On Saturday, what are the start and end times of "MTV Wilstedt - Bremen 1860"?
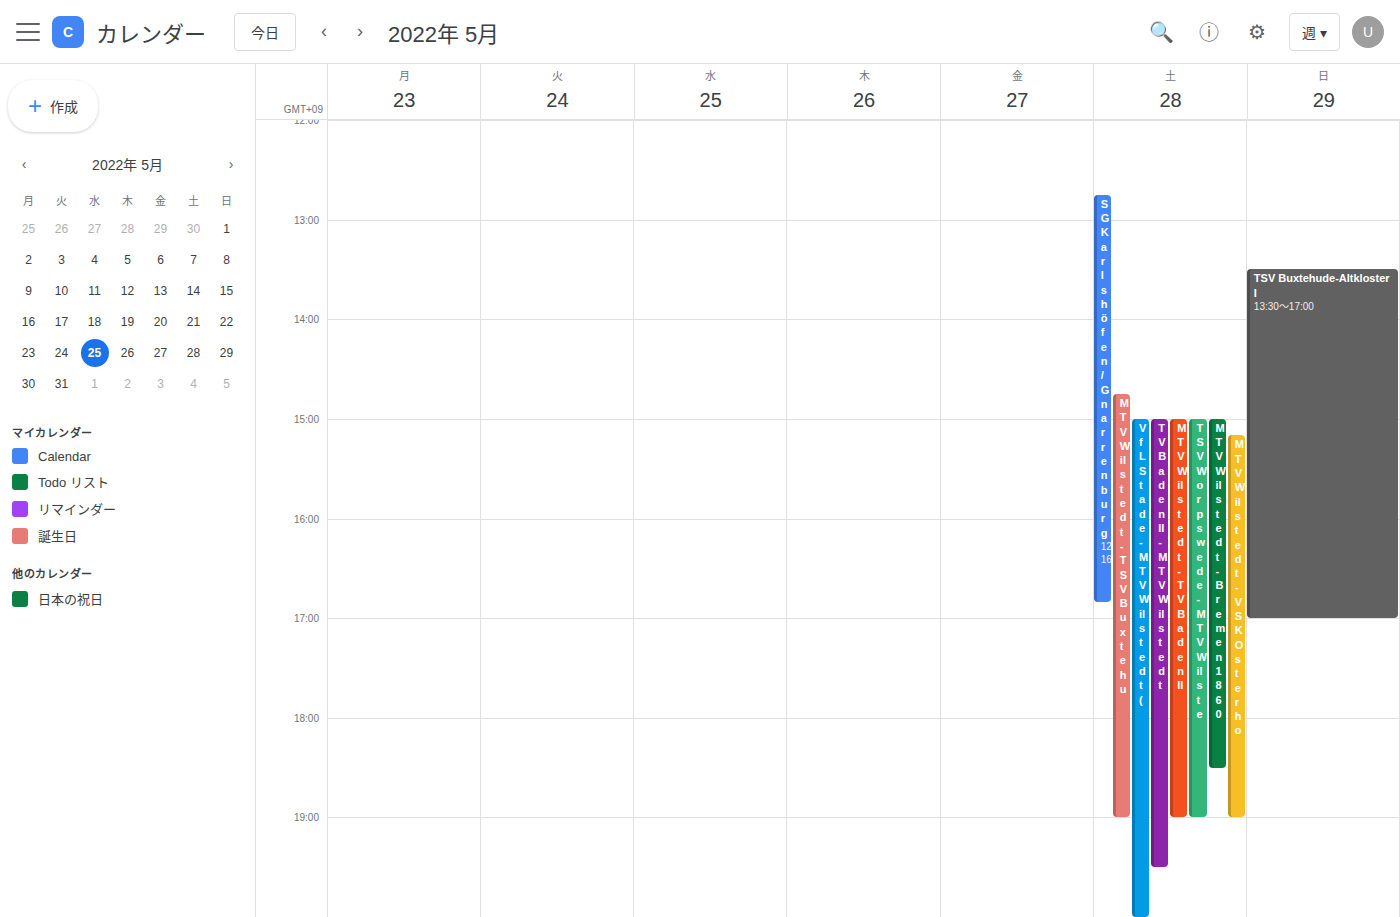
15:00 to 18:30